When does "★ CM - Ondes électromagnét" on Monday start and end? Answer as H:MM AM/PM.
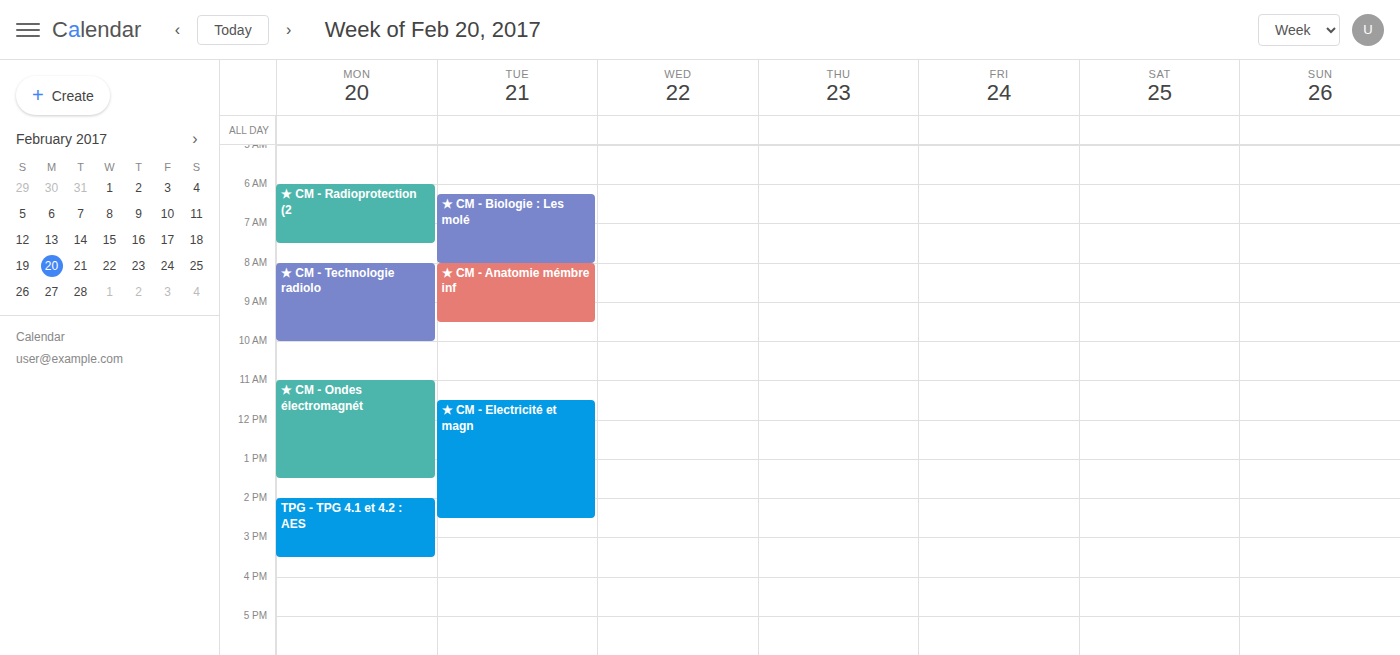
11:00 AM to 1:30 PM